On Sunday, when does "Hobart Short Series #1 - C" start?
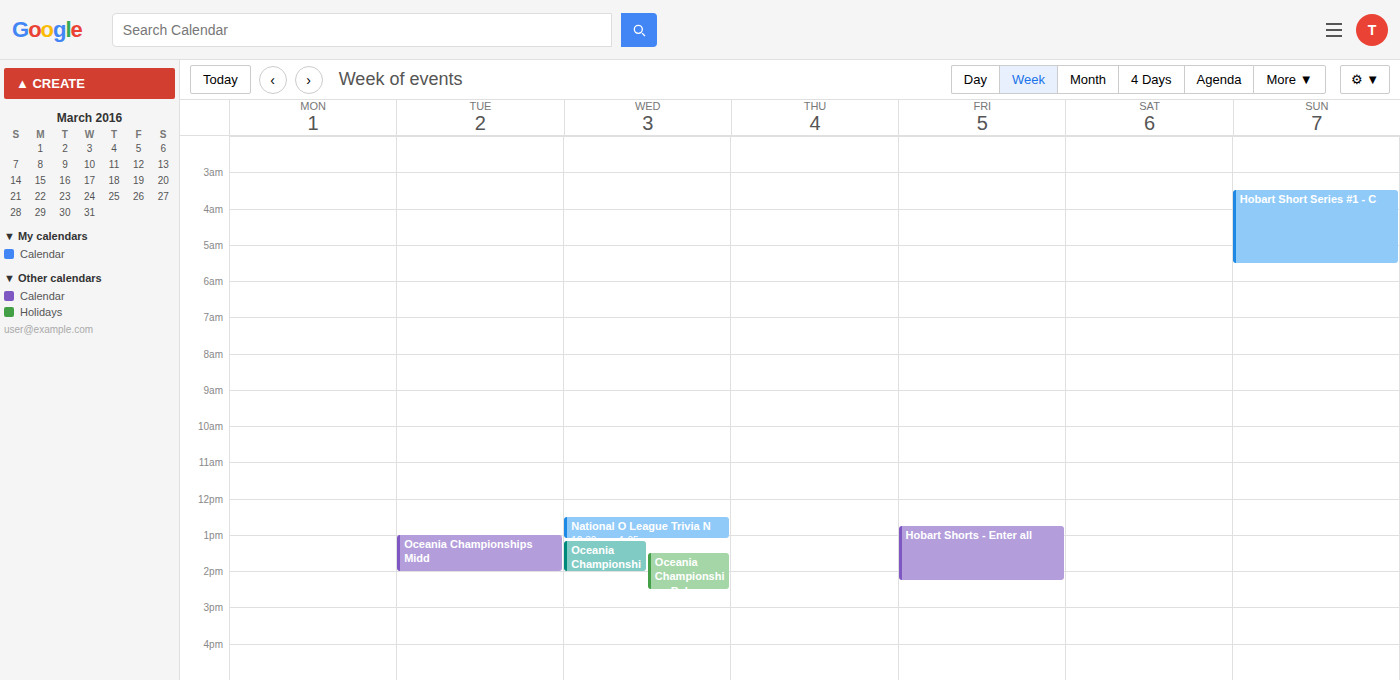
03:30